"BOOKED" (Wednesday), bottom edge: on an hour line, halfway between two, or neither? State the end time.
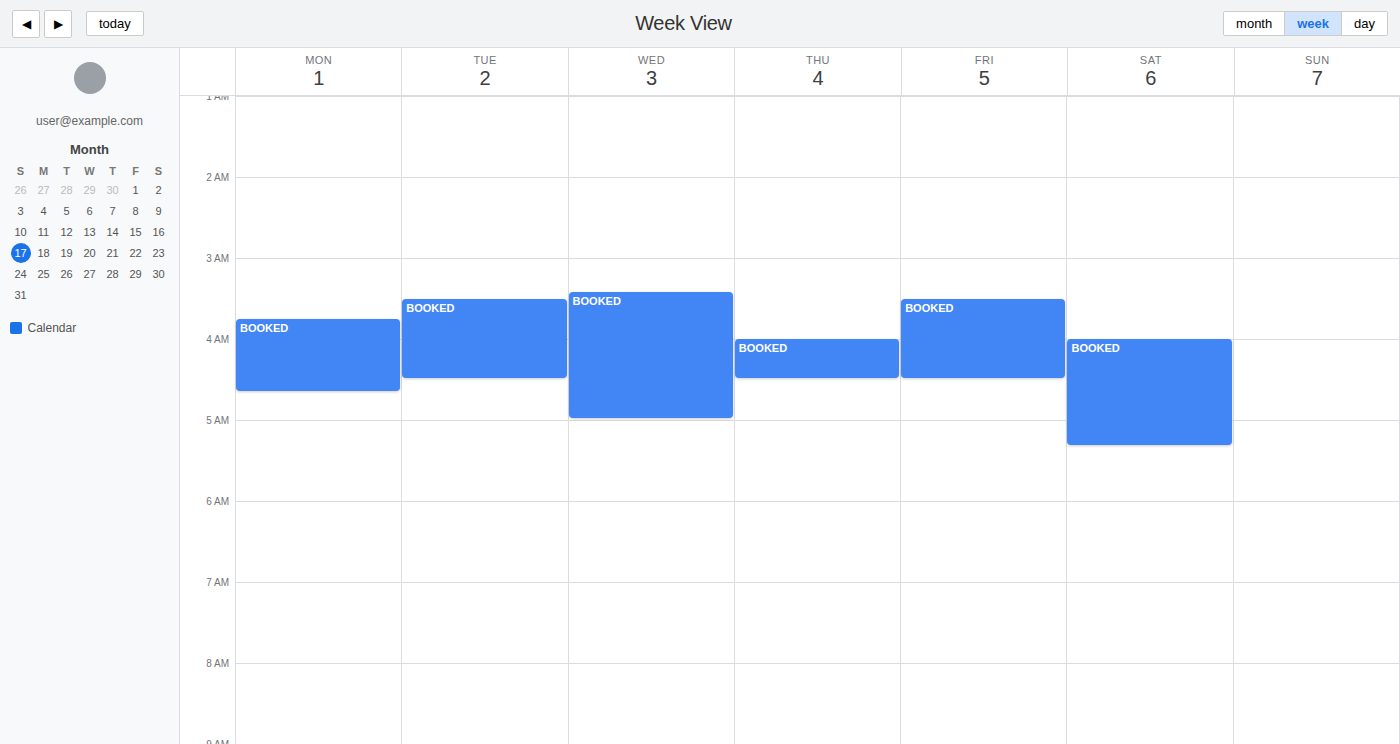
05:00 -- exactly on the 05:00 line.